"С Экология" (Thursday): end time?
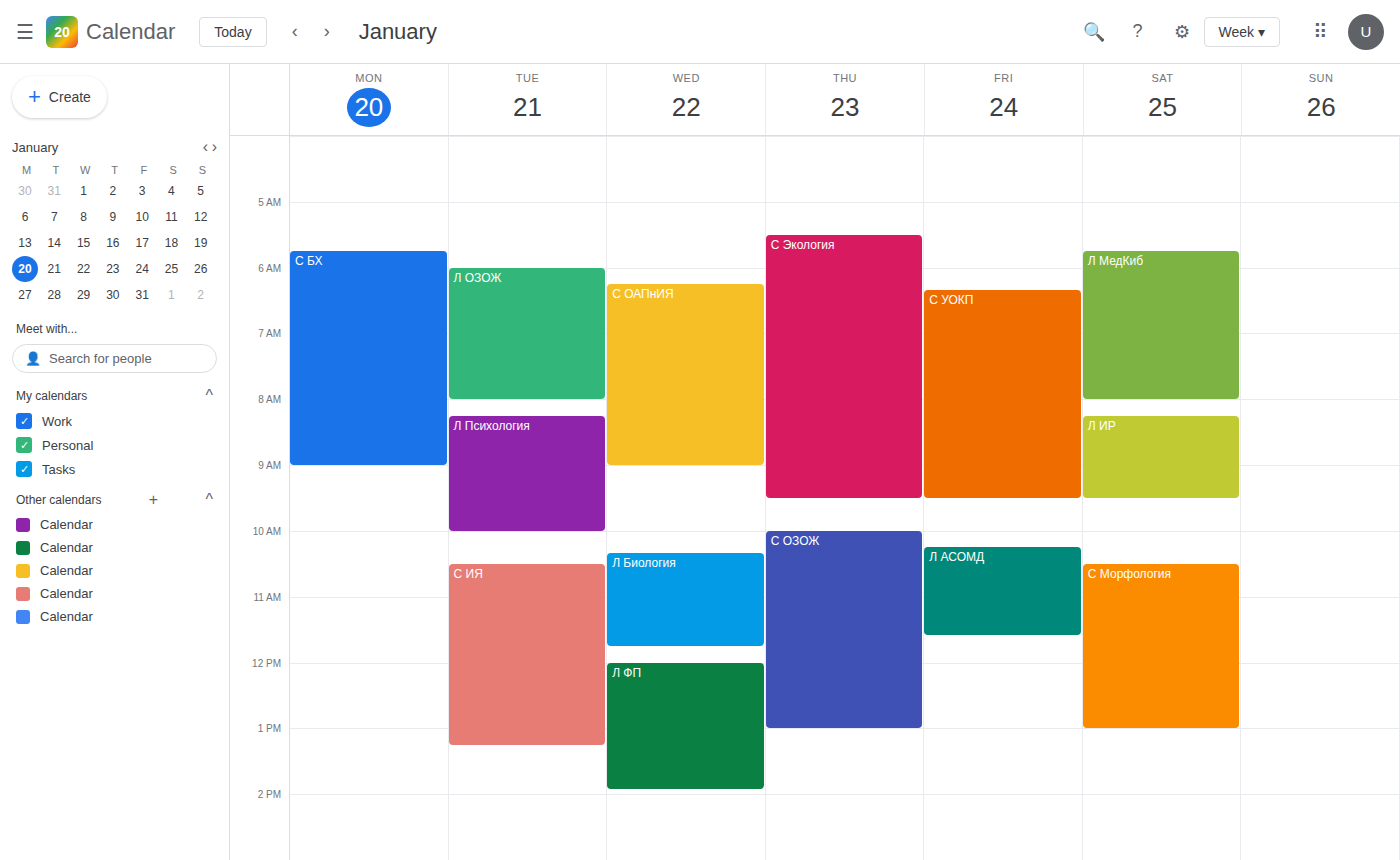
09:30